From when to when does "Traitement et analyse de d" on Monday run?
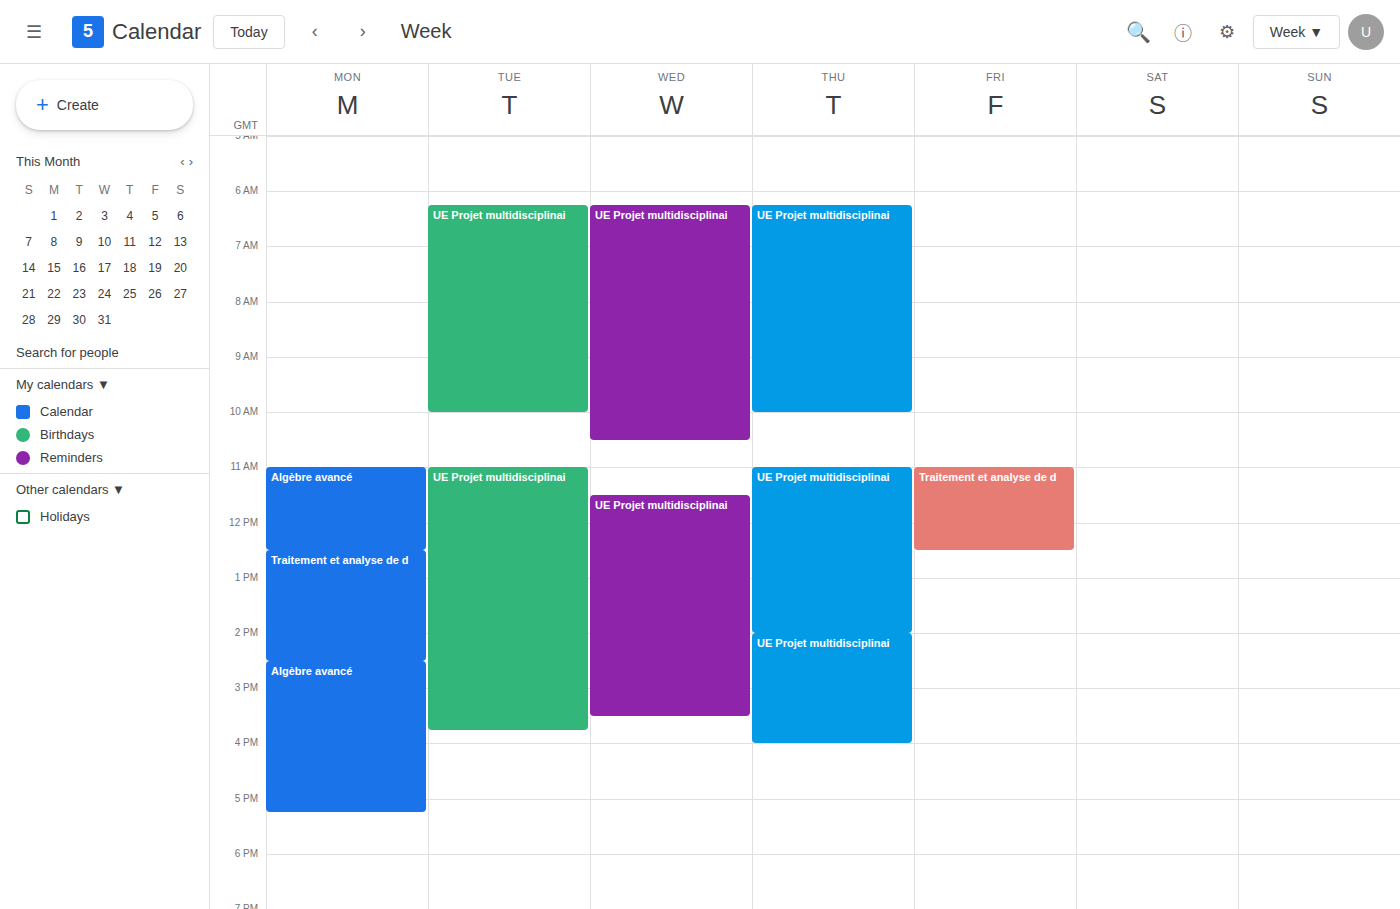
12:30 PM to 2:30 PM